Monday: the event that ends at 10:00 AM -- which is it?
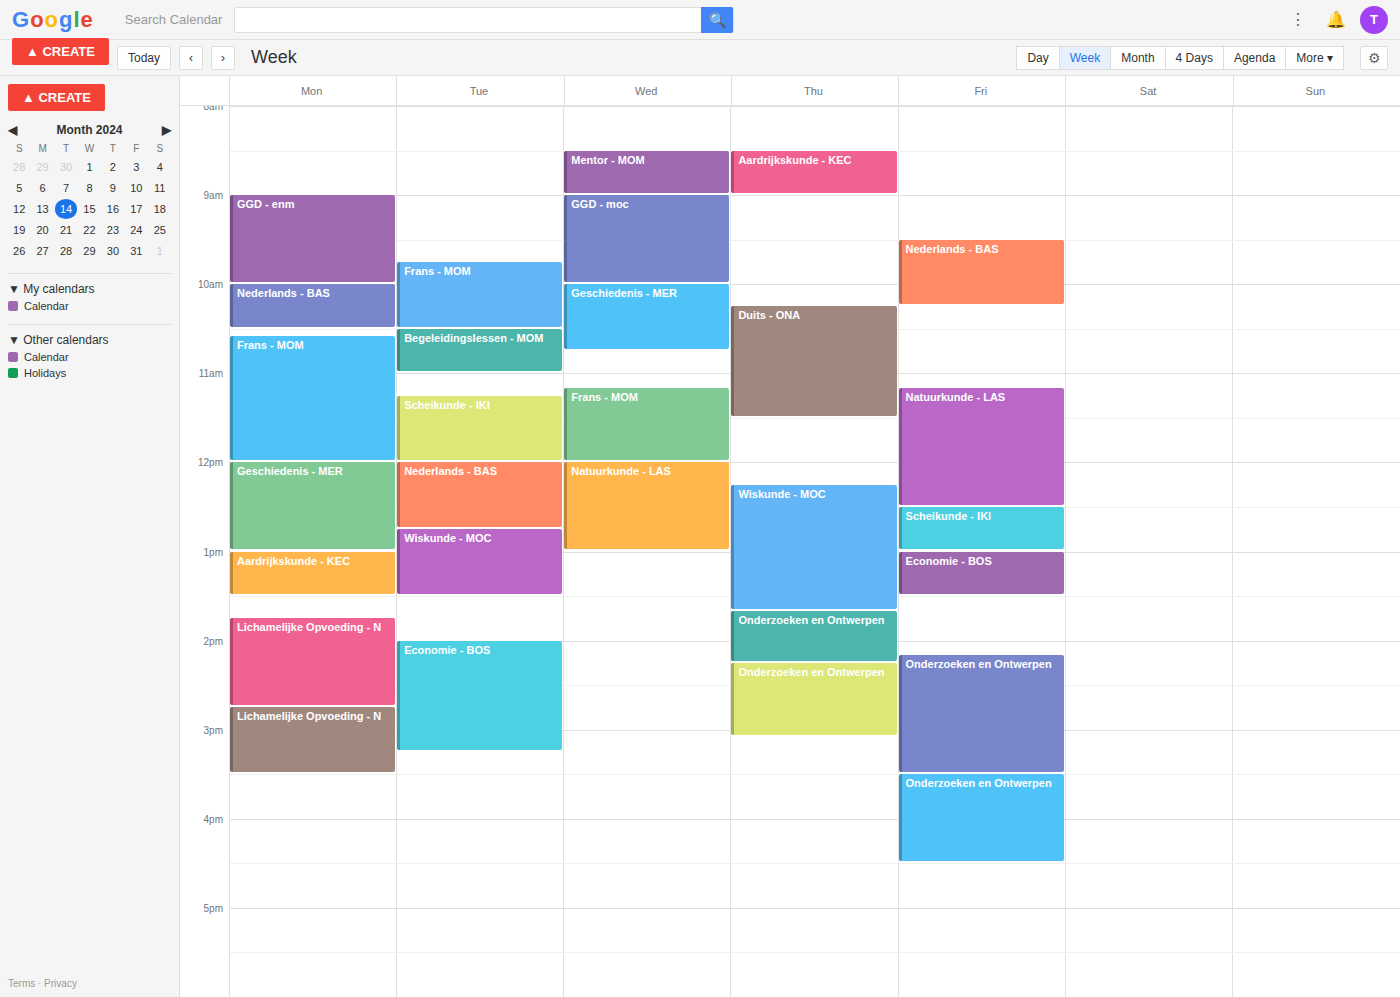
"GGD - enm"